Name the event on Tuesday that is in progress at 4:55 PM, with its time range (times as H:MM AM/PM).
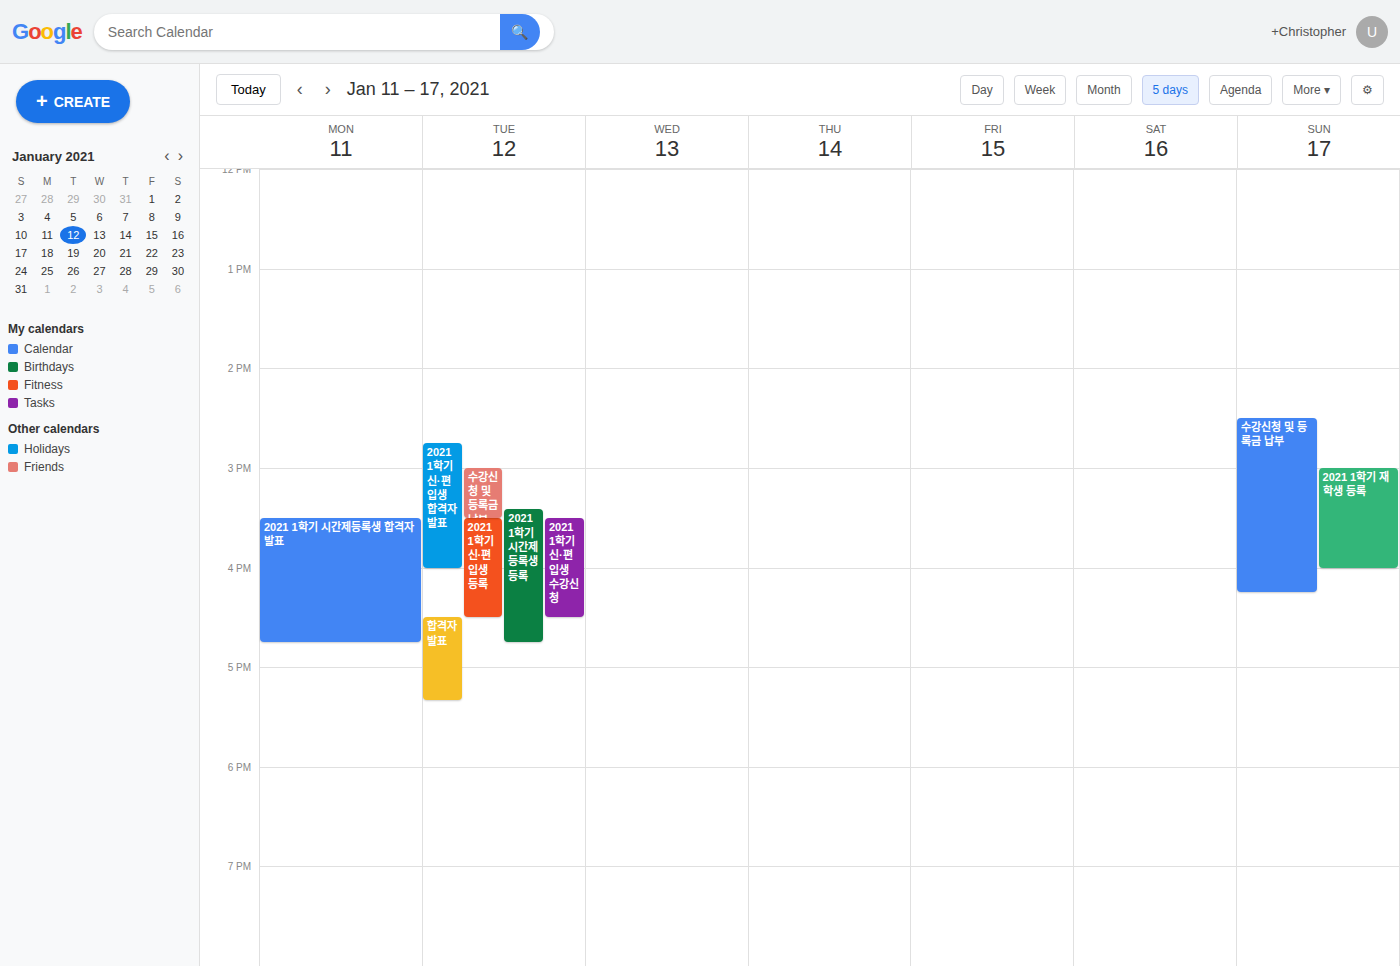
"합격자 발표", 4:30 PM to 5:20 PM